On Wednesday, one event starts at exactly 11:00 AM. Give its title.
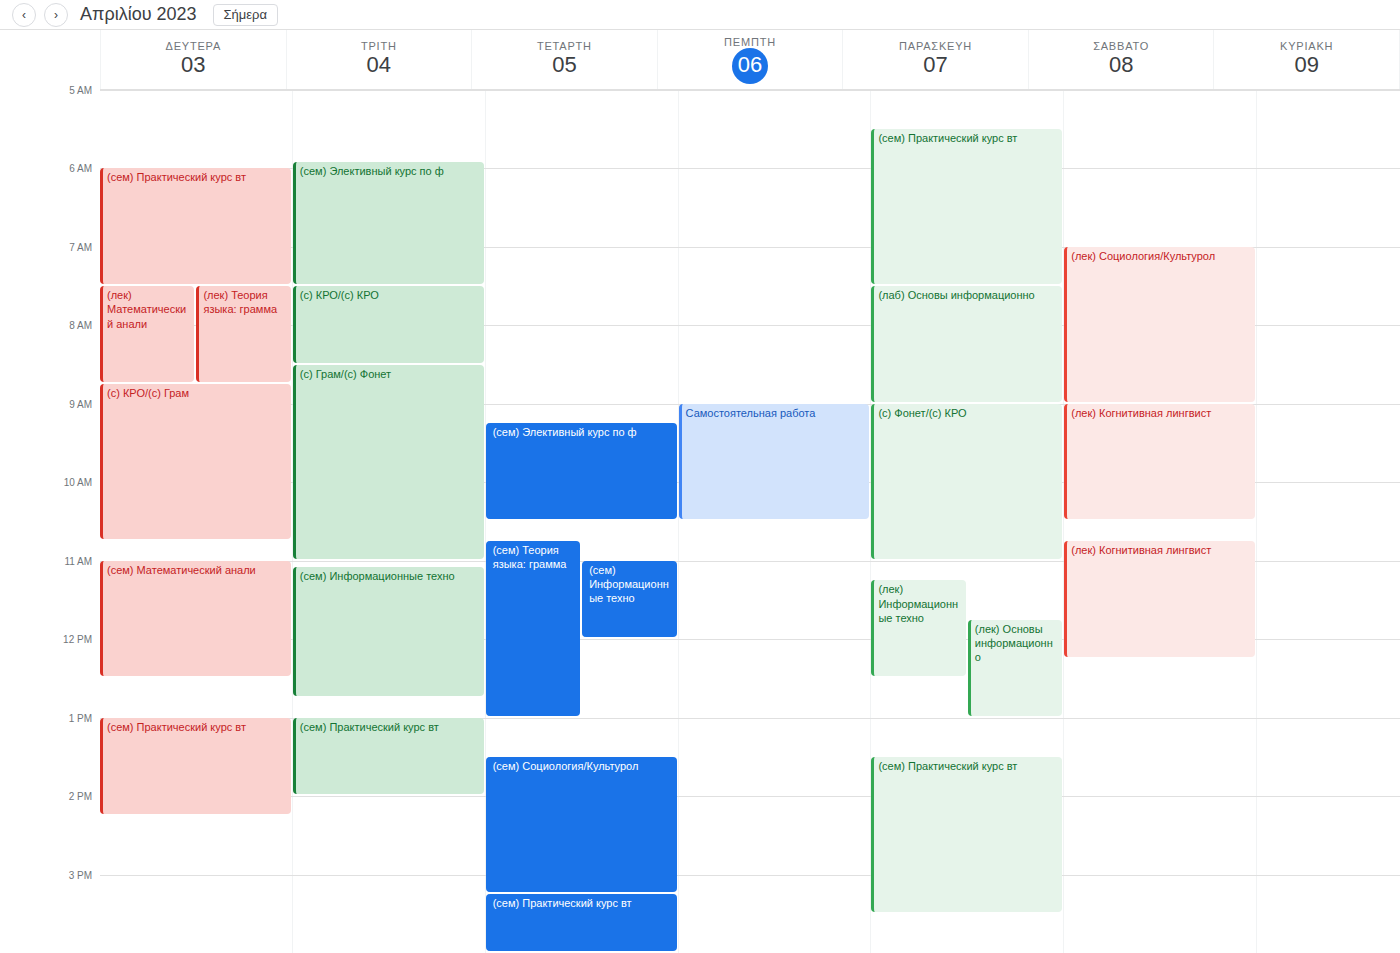
"(сем) Информационные техно"